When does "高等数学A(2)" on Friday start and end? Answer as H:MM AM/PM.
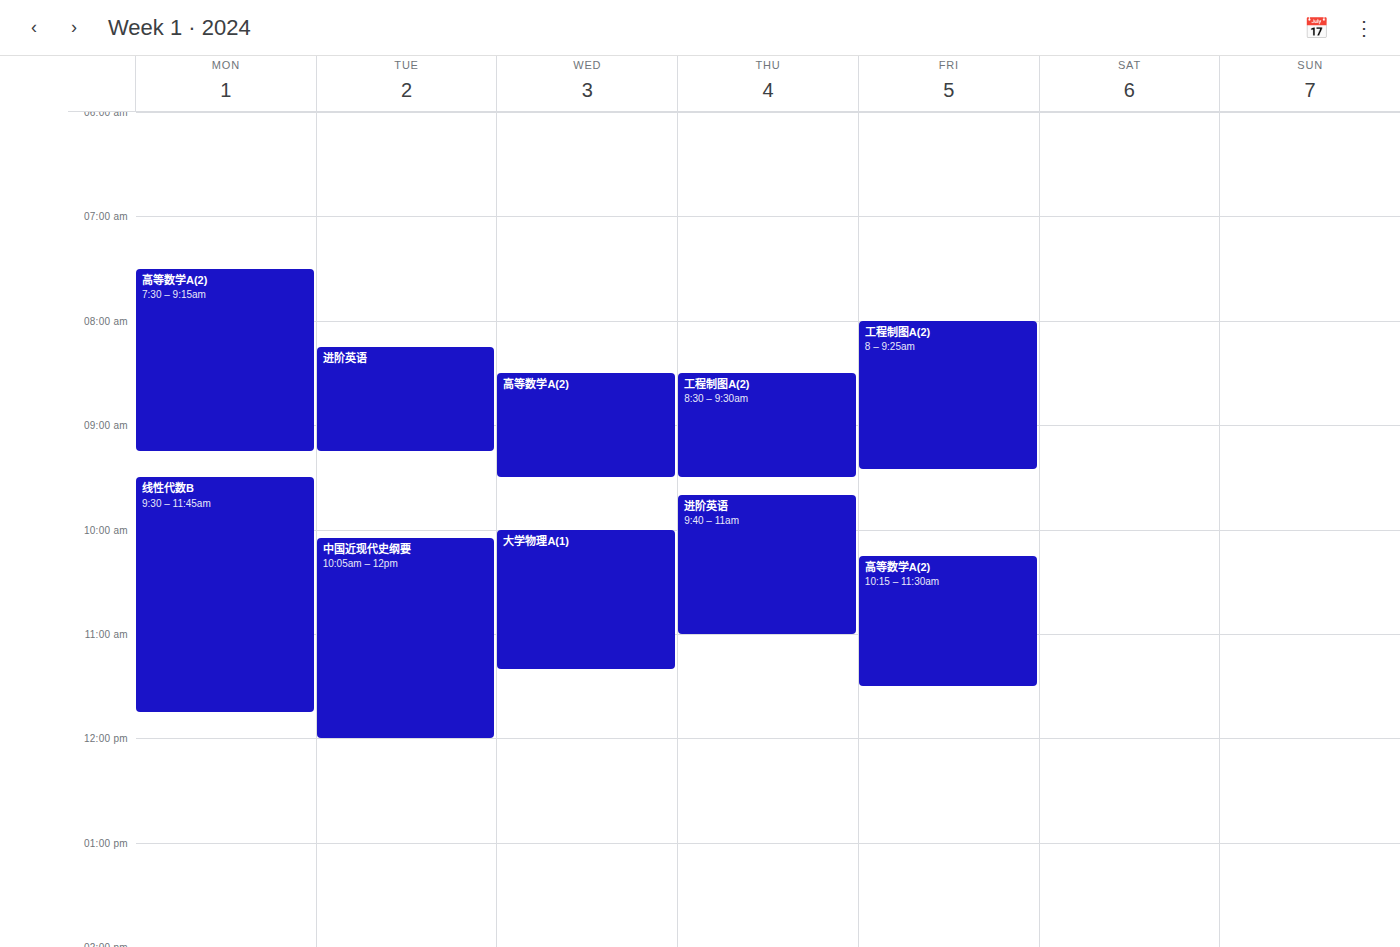
10:15 AM to 11:30 AM